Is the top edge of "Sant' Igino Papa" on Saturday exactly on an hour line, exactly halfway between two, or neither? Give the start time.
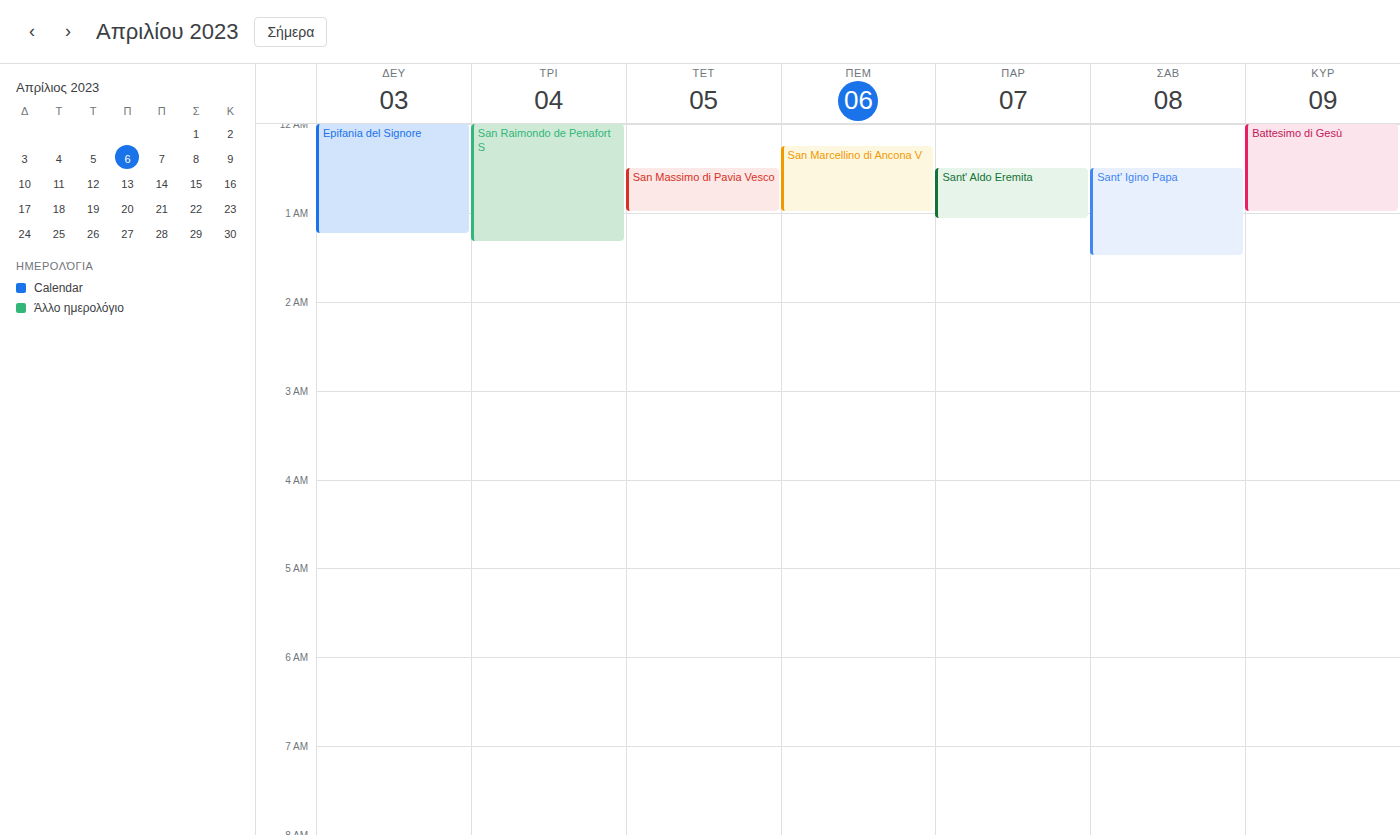
12:30 AM -- halfway between the 12 AM and 1 AM lines.